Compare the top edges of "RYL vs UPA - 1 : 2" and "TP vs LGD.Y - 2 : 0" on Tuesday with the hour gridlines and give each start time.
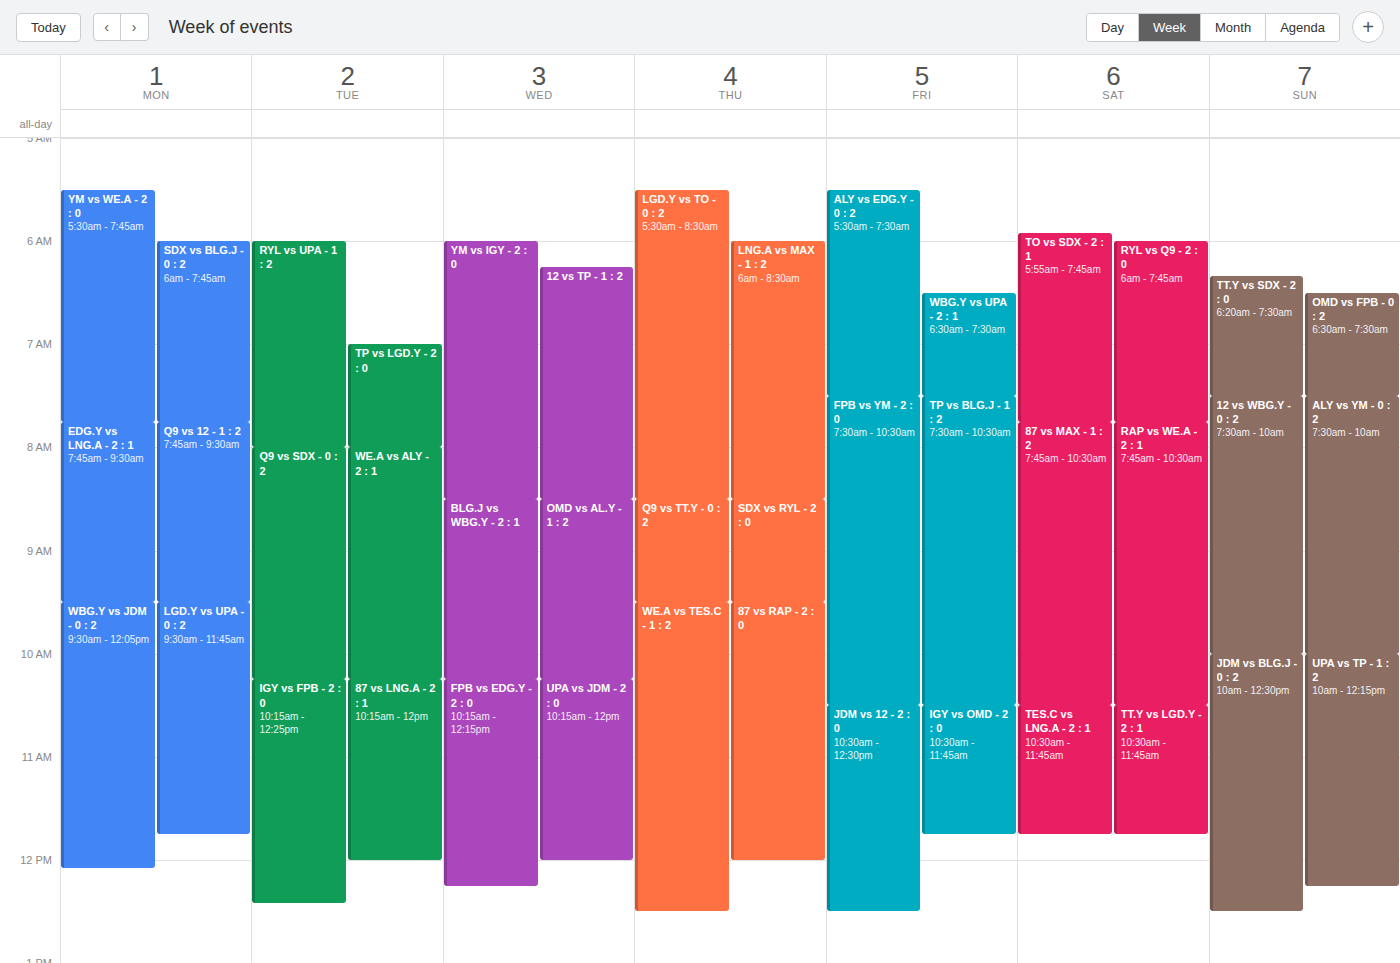
"RYL vs UPA - 1 : 2": 6:00 AM, exactly on the 6 AM line. "TP vs LGD.Y - 2 : 0": 7:00 AM, exactly on the 7 AM line.